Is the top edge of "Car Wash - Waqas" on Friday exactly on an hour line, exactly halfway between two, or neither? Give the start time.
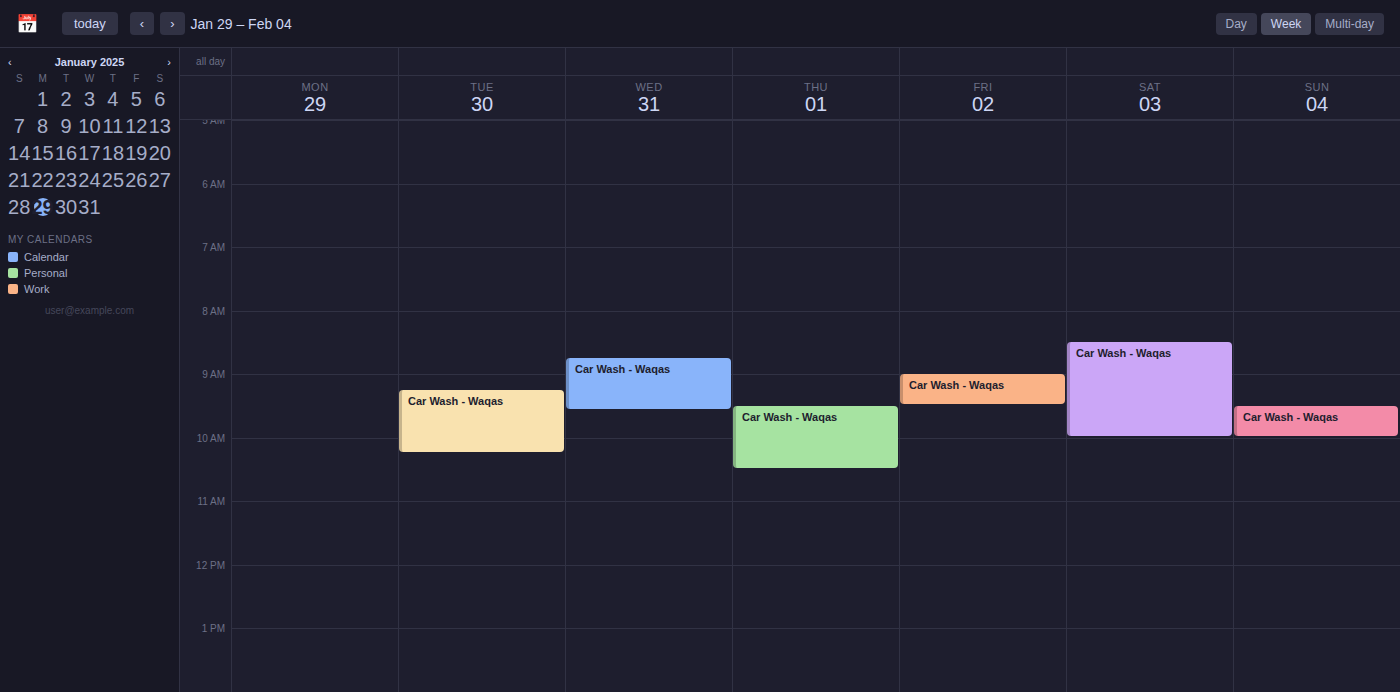
9:00 AM -- exactly on the 9 AM line.